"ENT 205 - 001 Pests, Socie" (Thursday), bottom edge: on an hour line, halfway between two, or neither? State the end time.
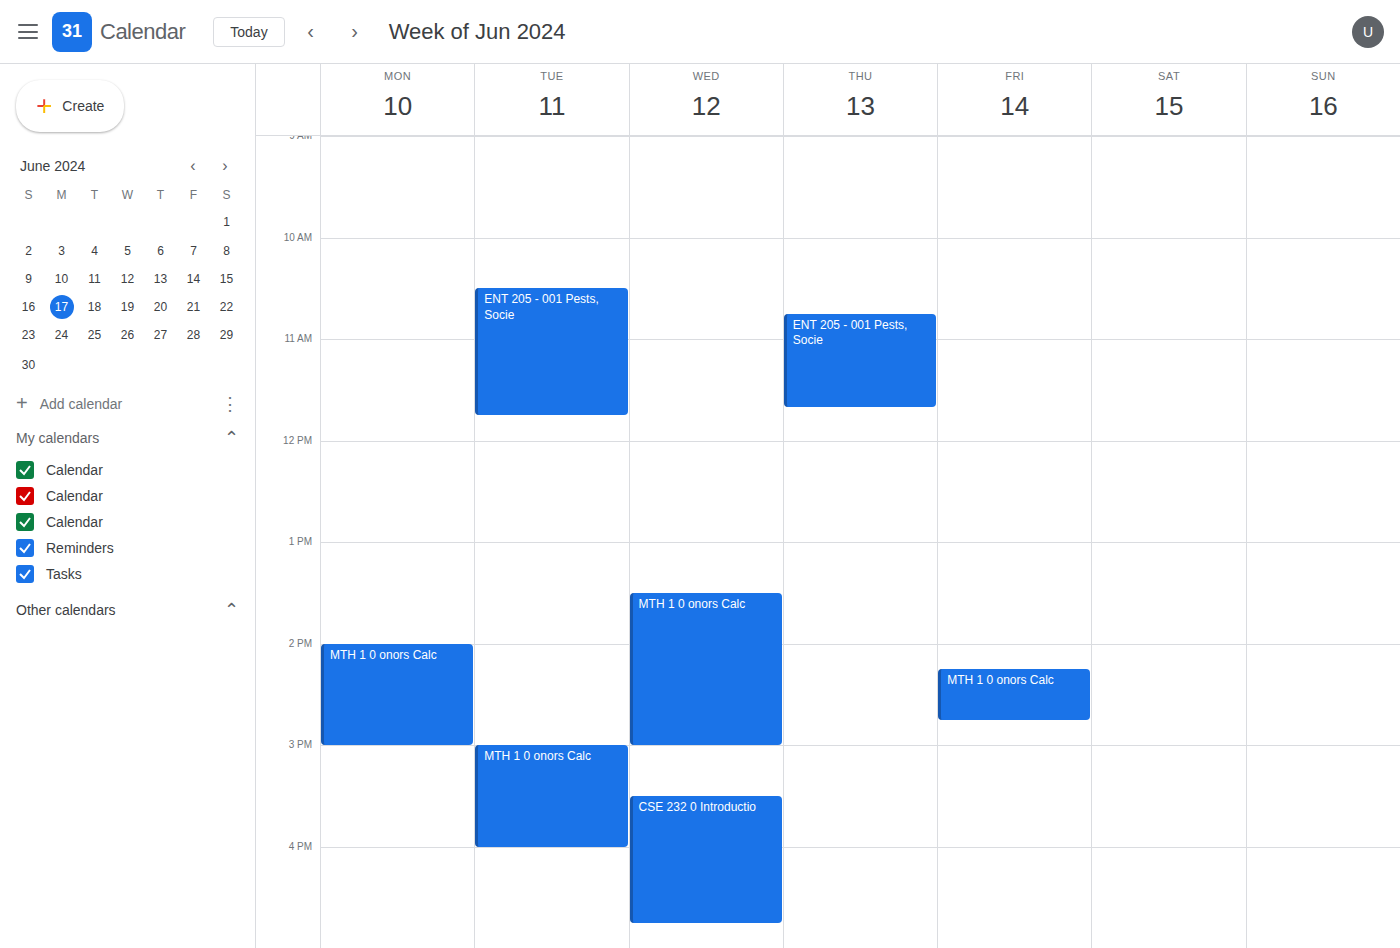
11:40 AM -- neither: 40 minutes below the 11 AM line and 20 minutes above the 12 PM line.